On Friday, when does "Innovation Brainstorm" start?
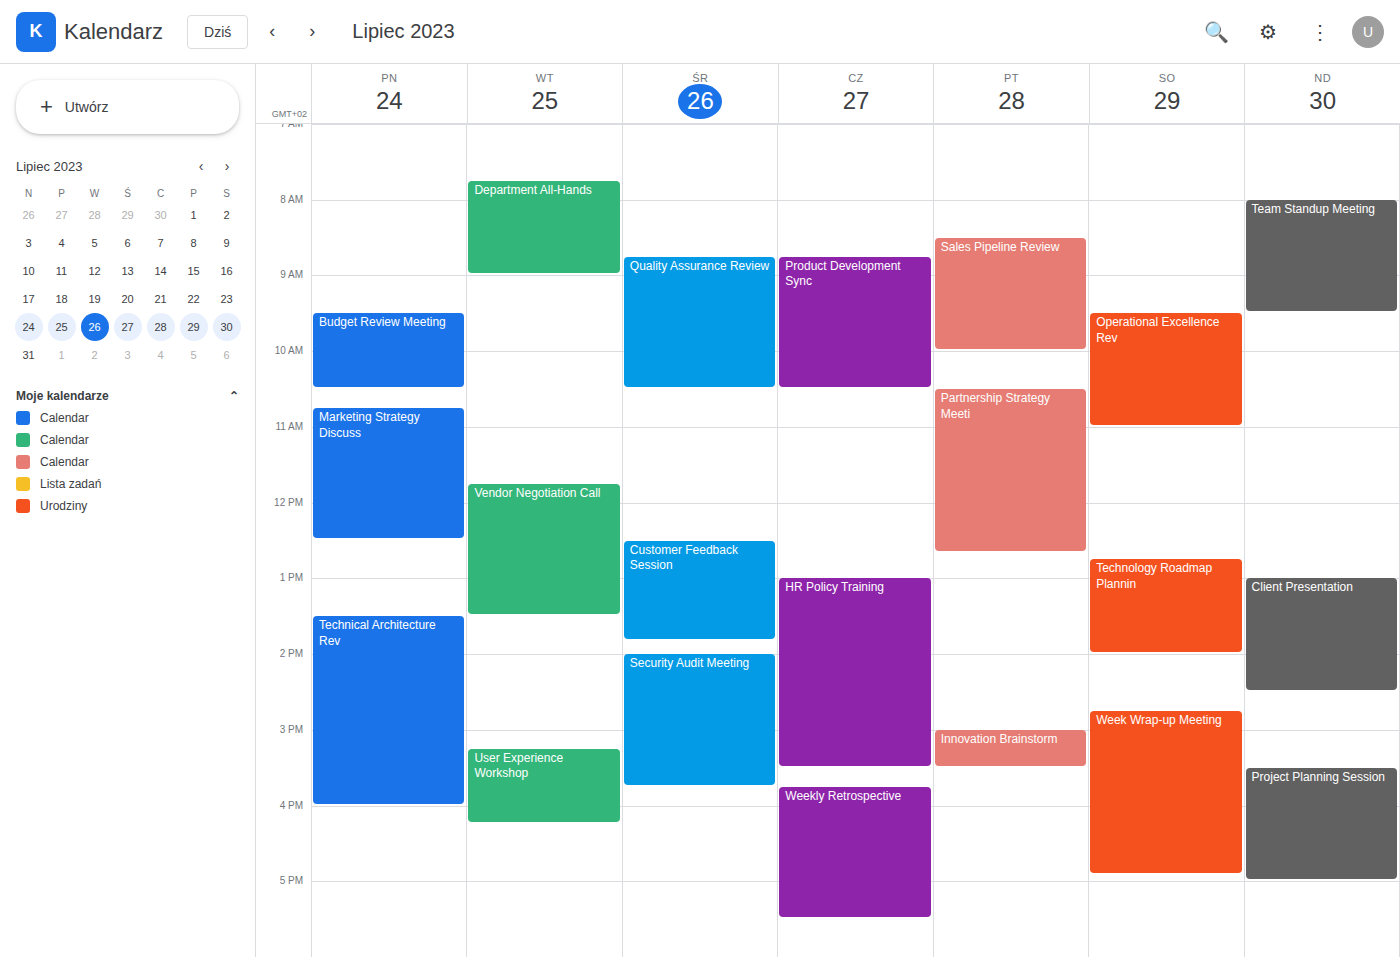
3:00 PM